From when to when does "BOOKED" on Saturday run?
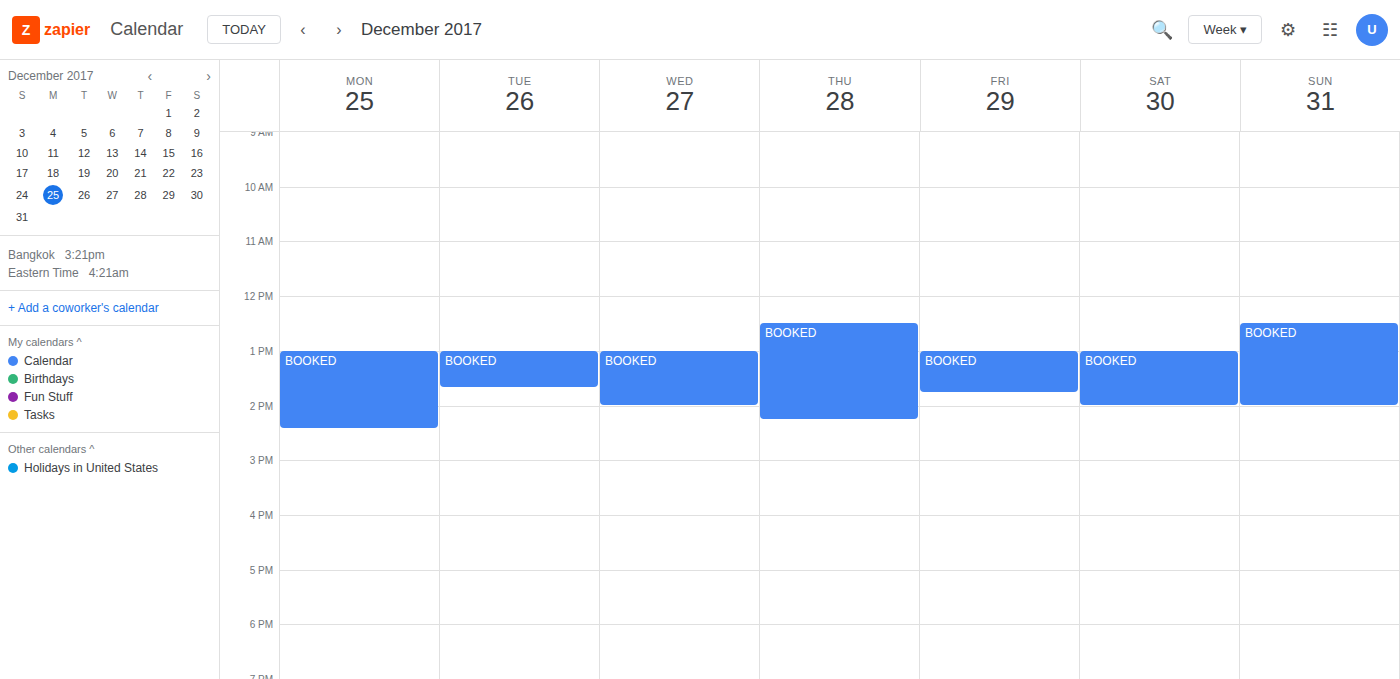
1:00 PM to 2:00 PM